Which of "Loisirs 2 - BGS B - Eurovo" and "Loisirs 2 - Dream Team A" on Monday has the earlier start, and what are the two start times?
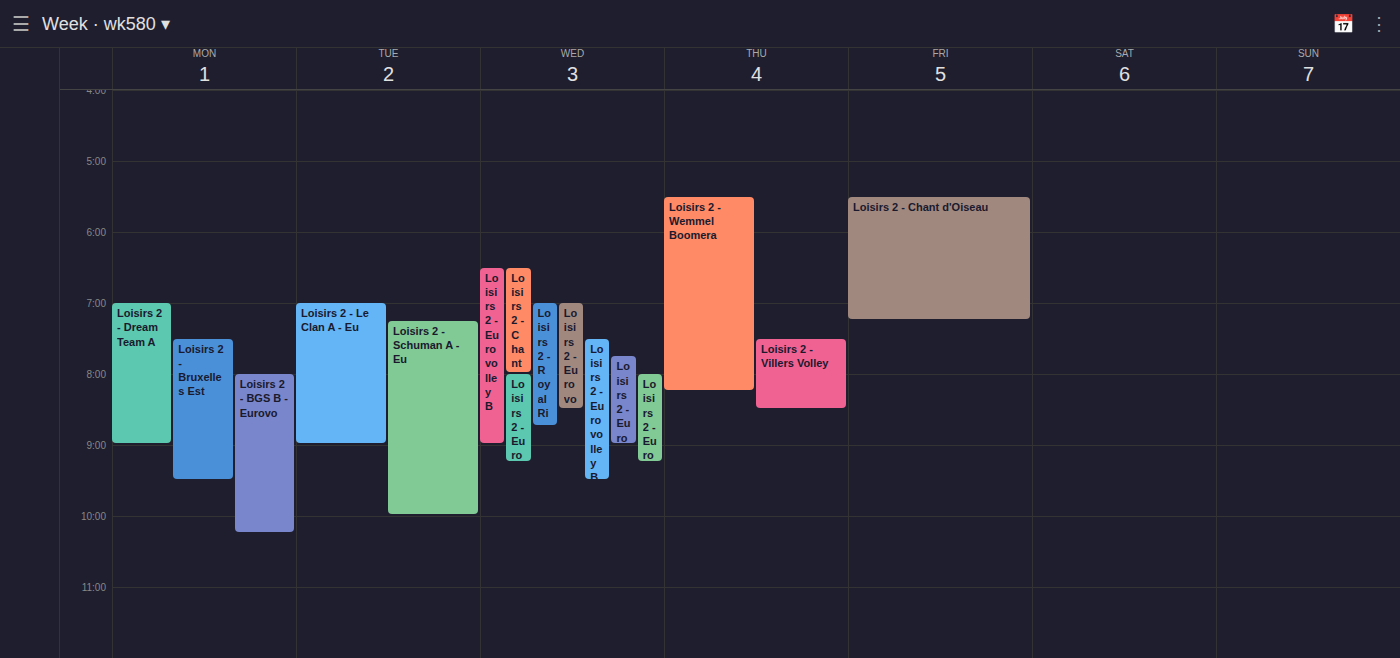
"Loisirs 2 - Dream Team A" 7:00 PM; "Loisirs 2 - BGS B - Eurovo" 8:00 PM.